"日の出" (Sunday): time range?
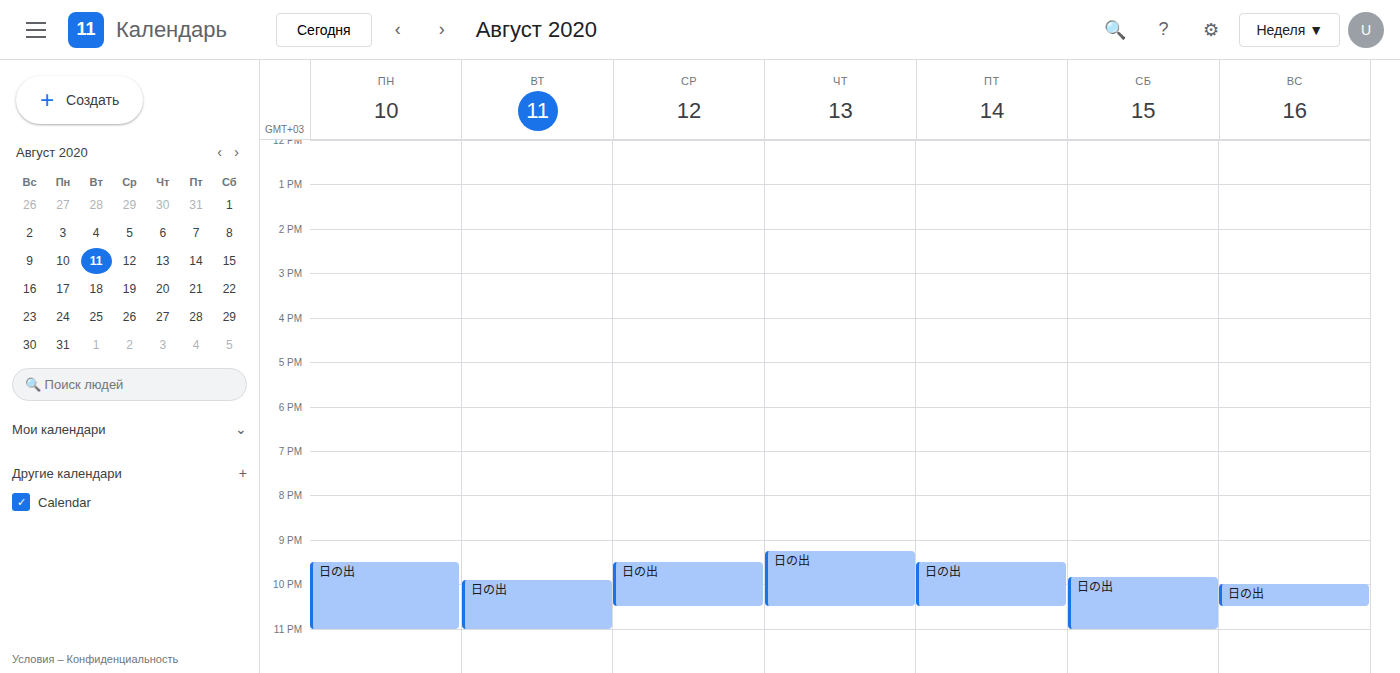
10:00 PM to 10:30 PM